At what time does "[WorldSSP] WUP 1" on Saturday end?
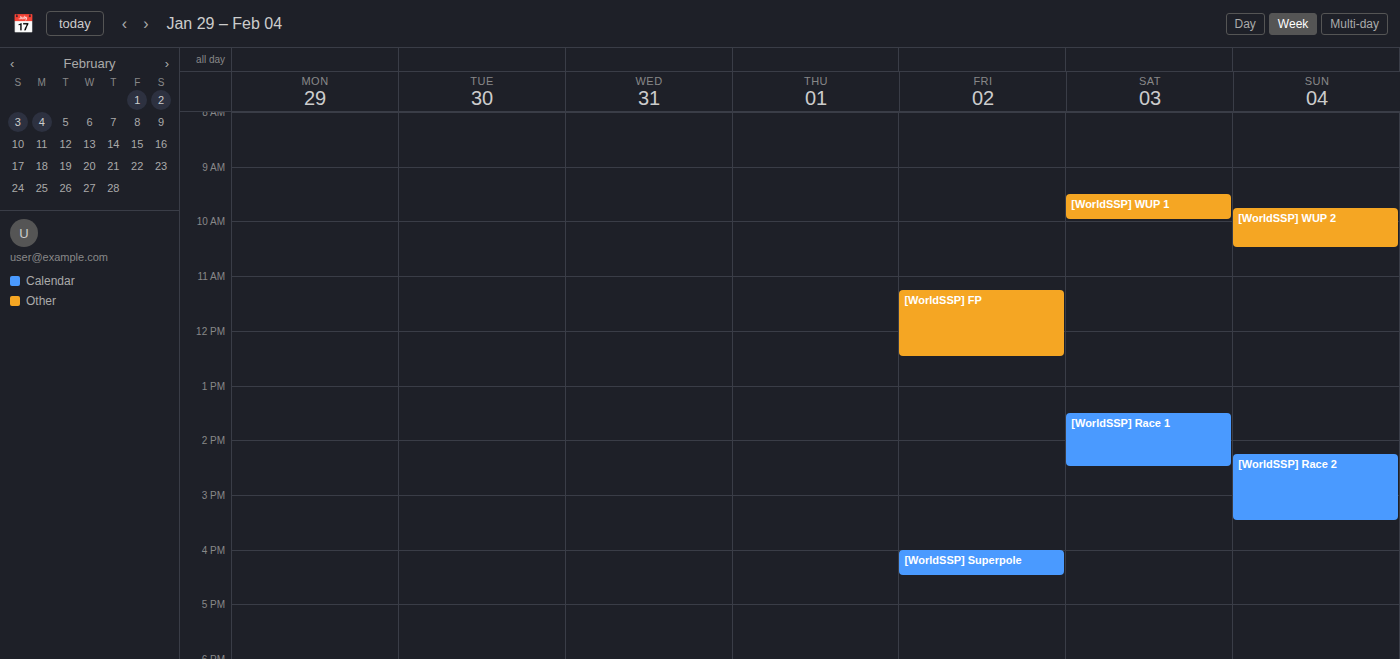
10:00 AM